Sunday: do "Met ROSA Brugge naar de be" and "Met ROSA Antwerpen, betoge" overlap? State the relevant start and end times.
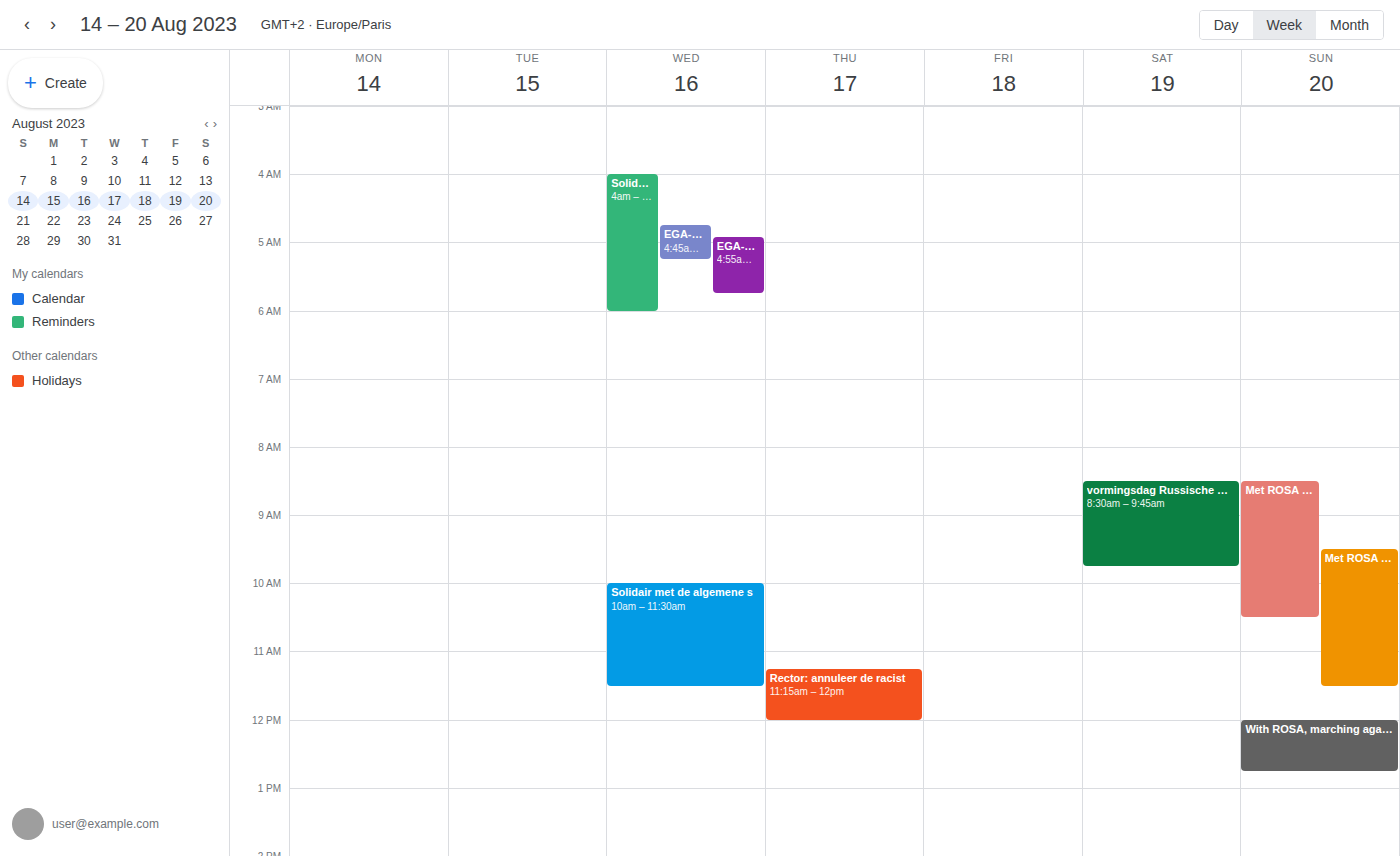
"Met ROSA Antwerpen, betoge" starts at 9:30 AM, before "Met ROSA Brugge naar de be" ends at 10:30 AM -- they overlap.